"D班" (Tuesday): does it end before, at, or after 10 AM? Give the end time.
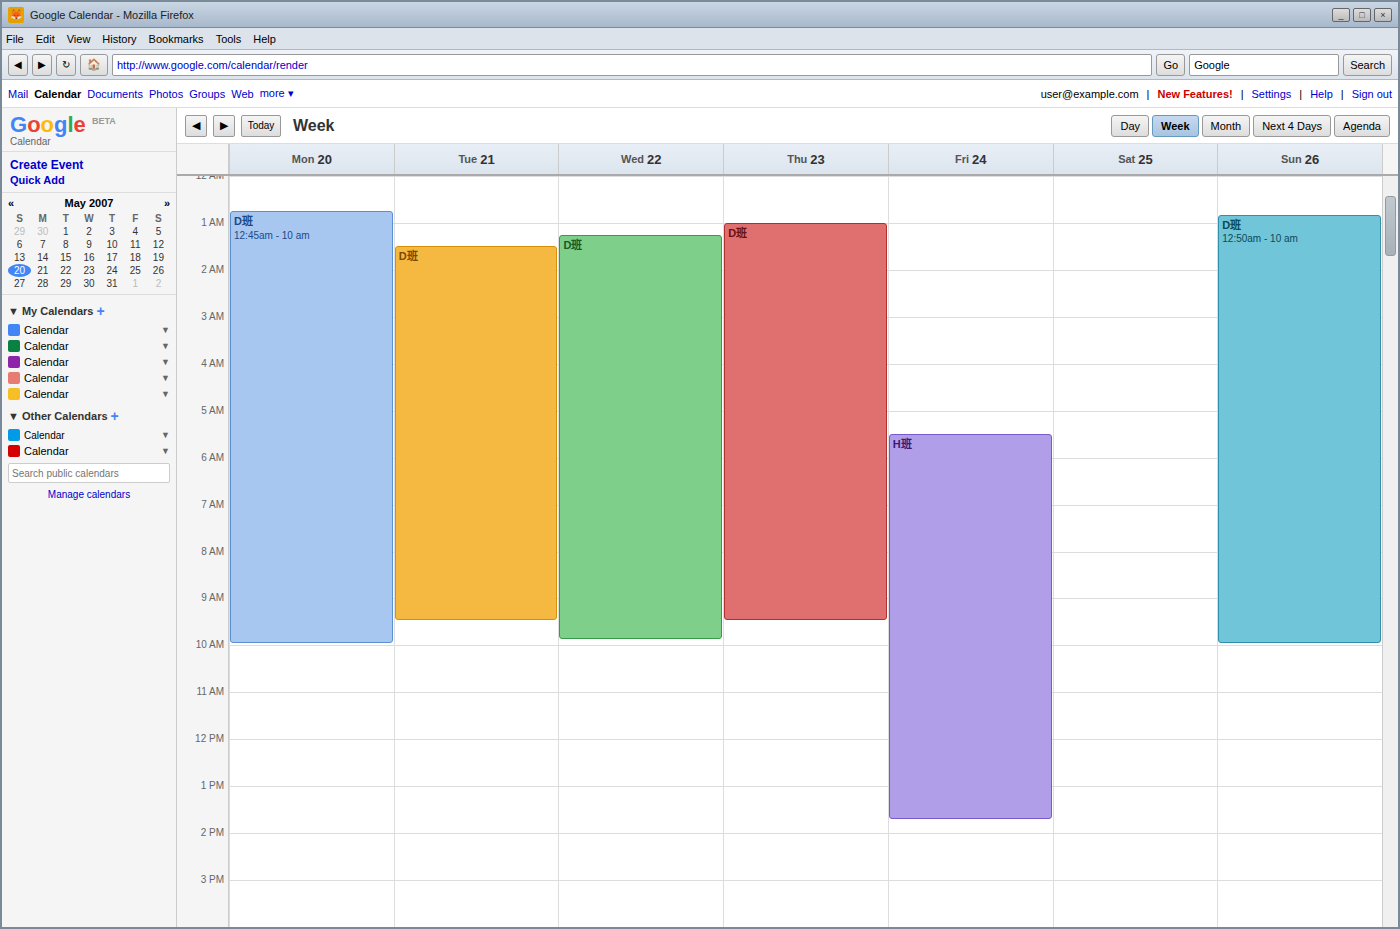
9:30 AM -- before 10 AM, 30 minutes above the 10 AM line.